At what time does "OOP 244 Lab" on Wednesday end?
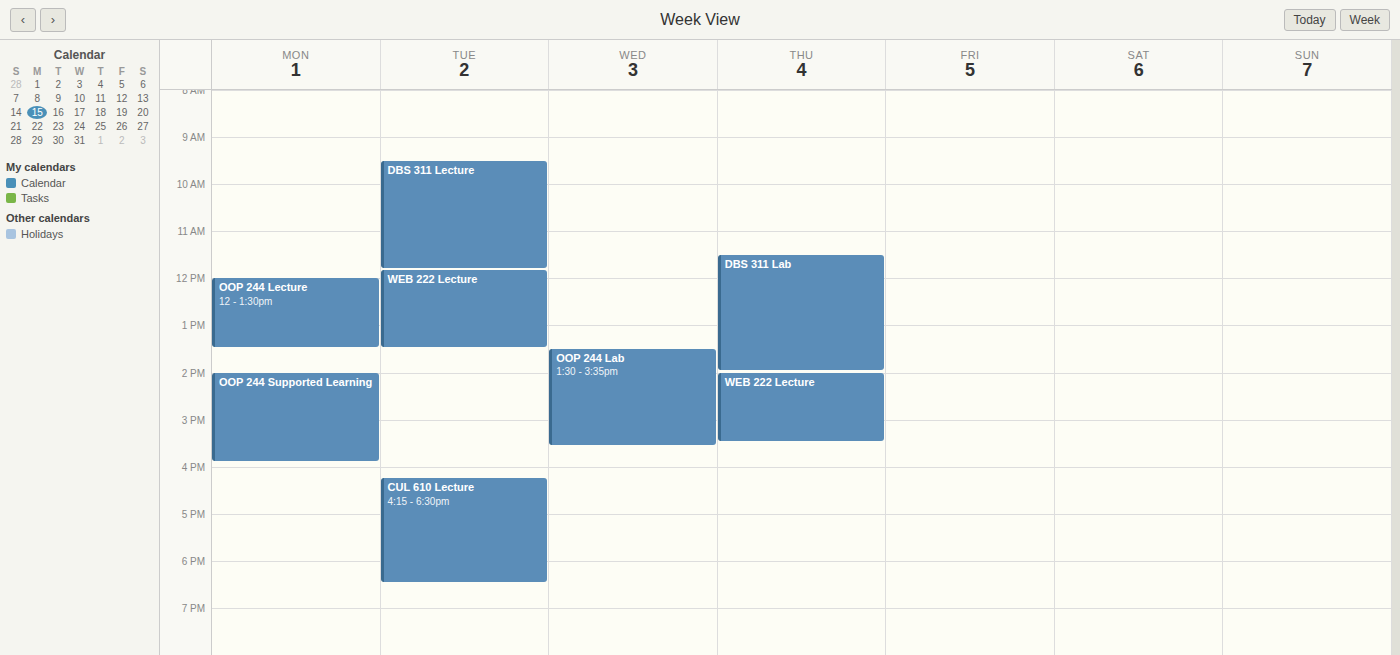
15:35